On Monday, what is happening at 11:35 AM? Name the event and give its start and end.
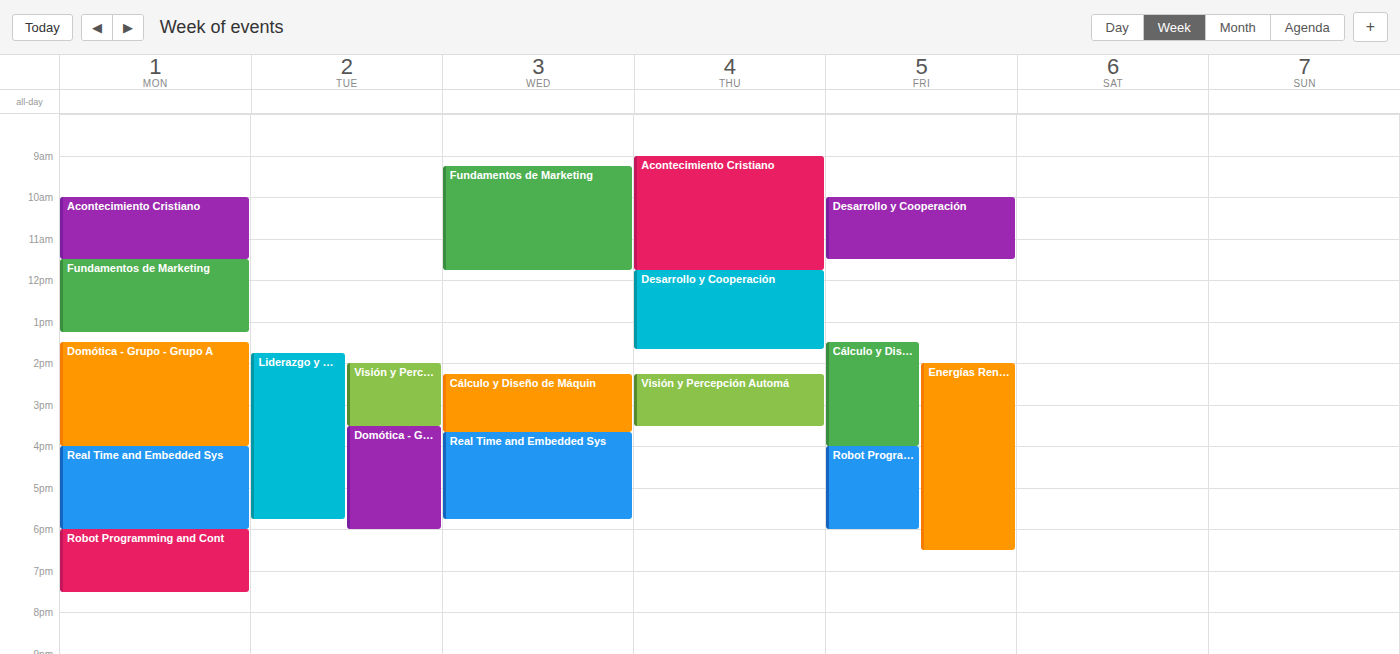
"Fundamentos de Marketing", 11:30 AM to 1:15 PM